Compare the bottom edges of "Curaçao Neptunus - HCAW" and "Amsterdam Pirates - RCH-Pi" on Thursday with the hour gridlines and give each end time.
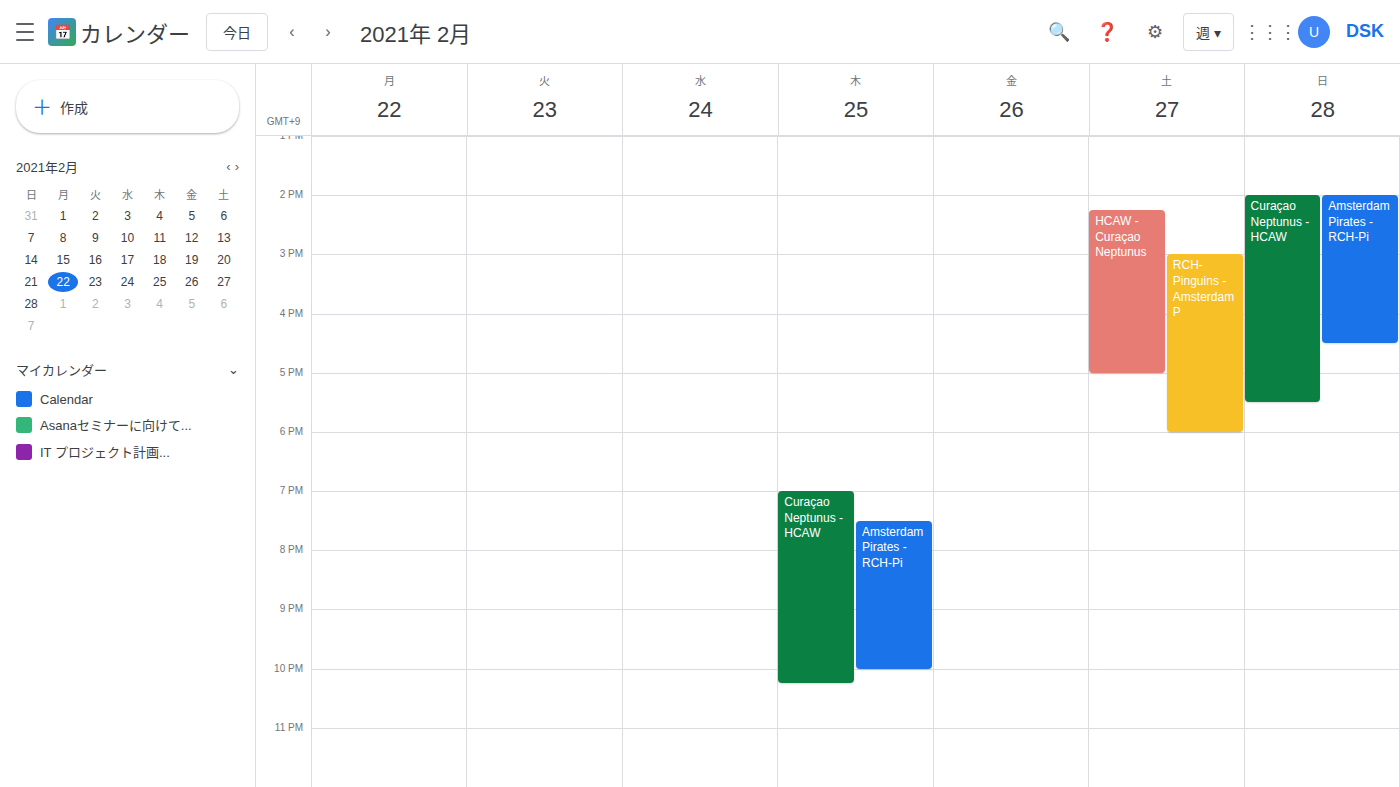
"Curaçao Neptunus - HCAW": 10:15 PM, neither: a quarter of the way from the 10 PM line to the 11 PM line. "Amsterdam Pirates - RCH-Pi": 10:00 PM, exactly on the 10 PM line.